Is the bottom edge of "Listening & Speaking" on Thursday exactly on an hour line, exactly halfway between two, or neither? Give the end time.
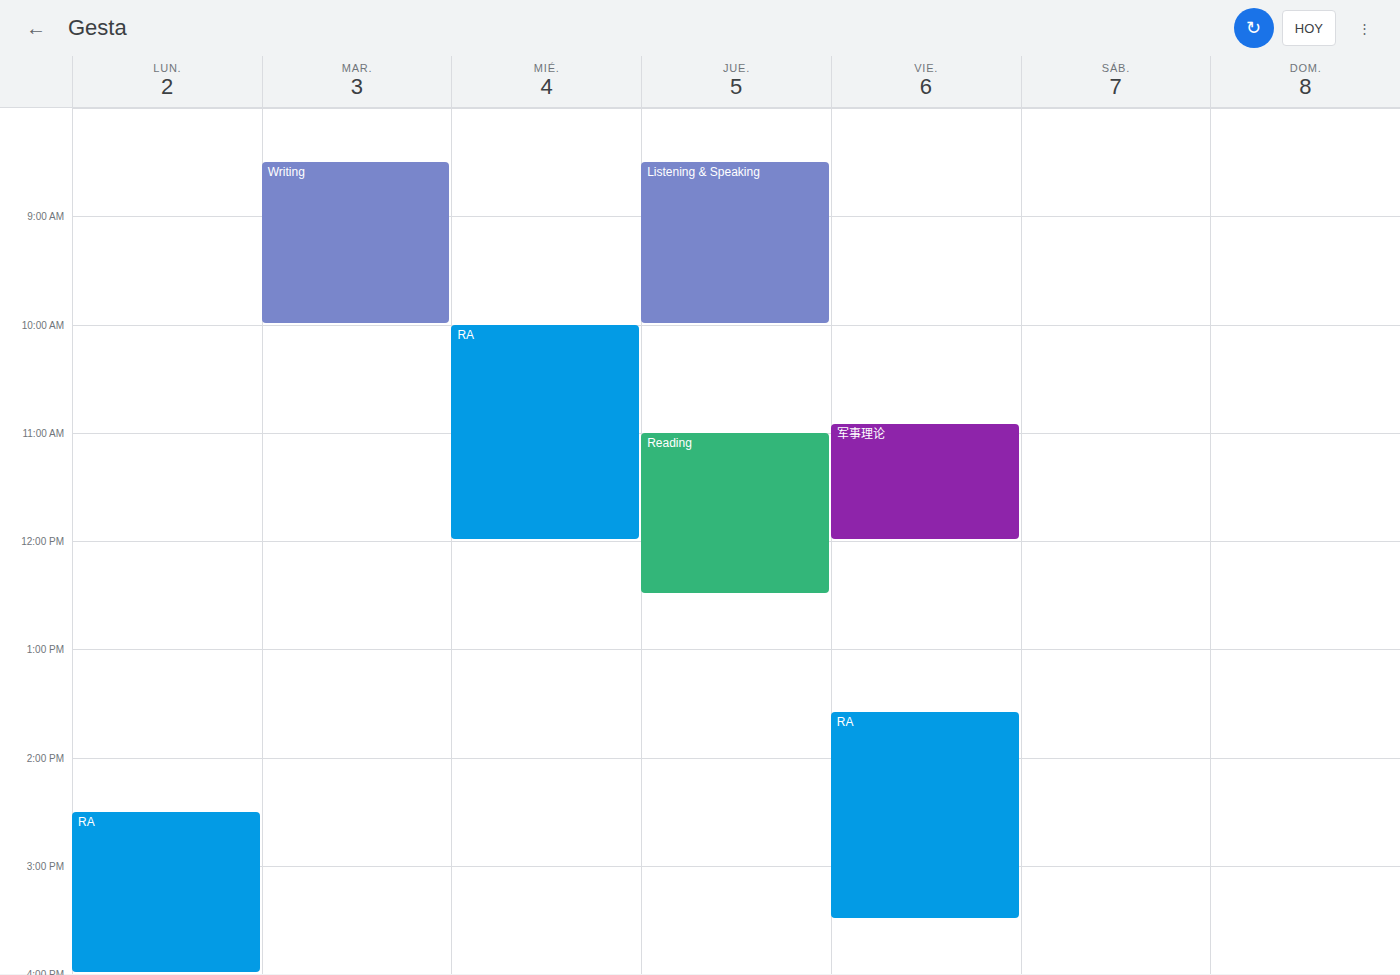
10:00 AM -- exactly on the 10 AM line.